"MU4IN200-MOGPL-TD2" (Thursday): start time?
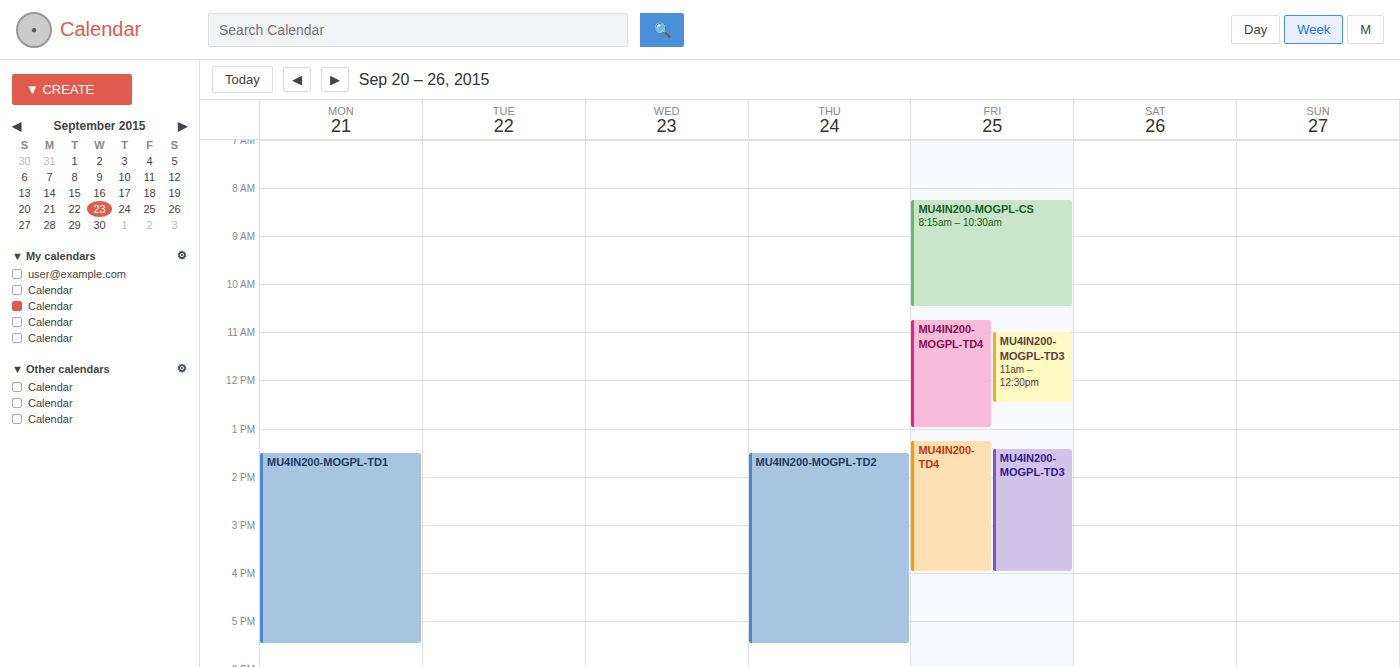
1:30 PM